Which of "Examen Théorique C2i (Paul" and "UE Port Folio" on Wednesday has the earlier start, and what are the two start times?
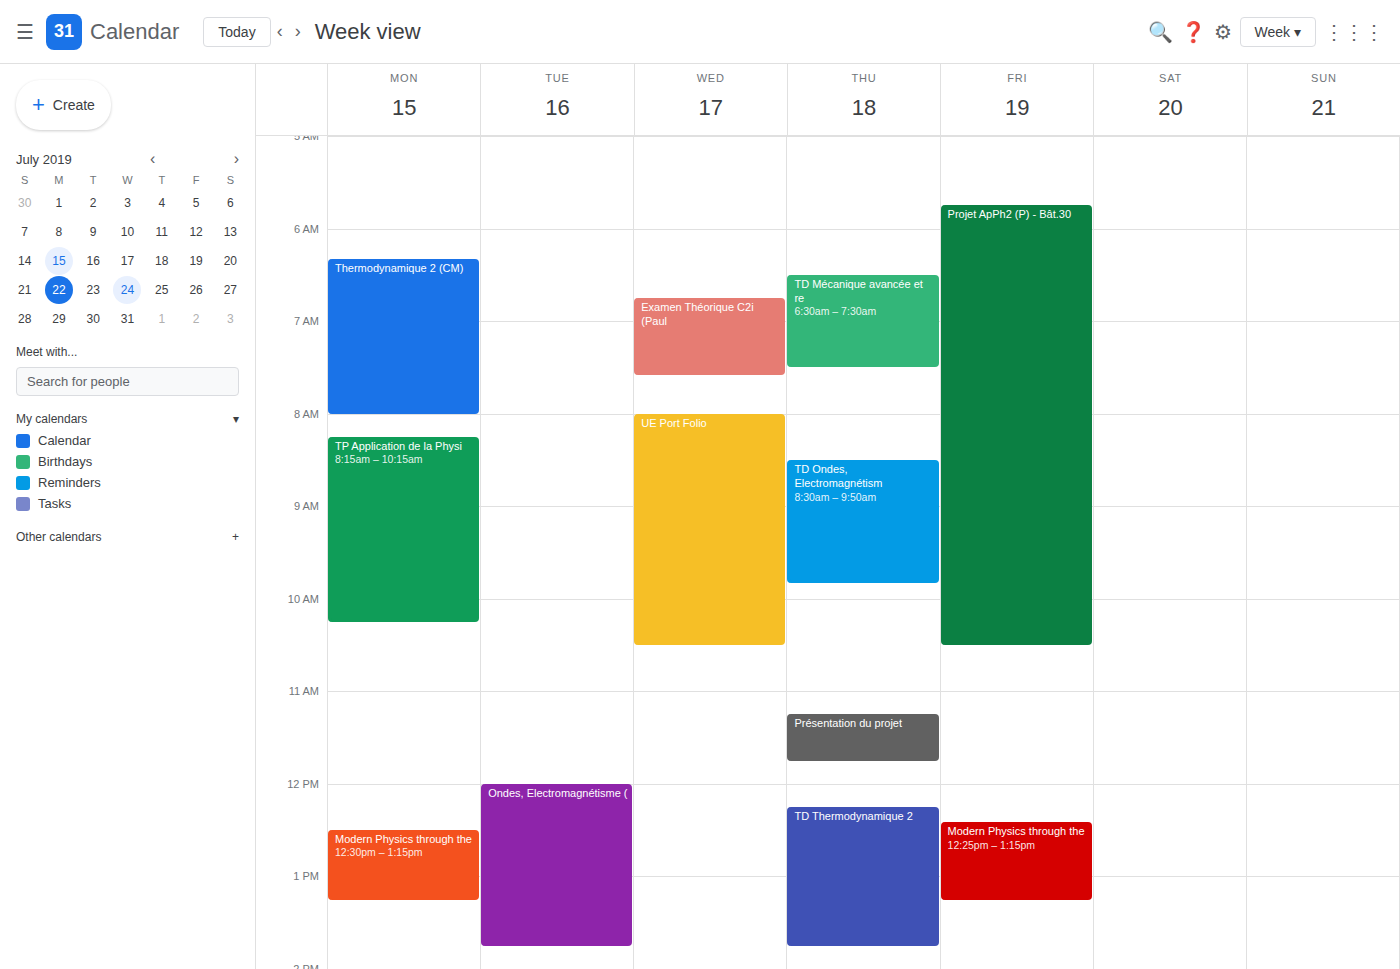
"Examen Théorique C2i (Paul" 6:45 AM; "UE Port Folio" 8:00 AM.